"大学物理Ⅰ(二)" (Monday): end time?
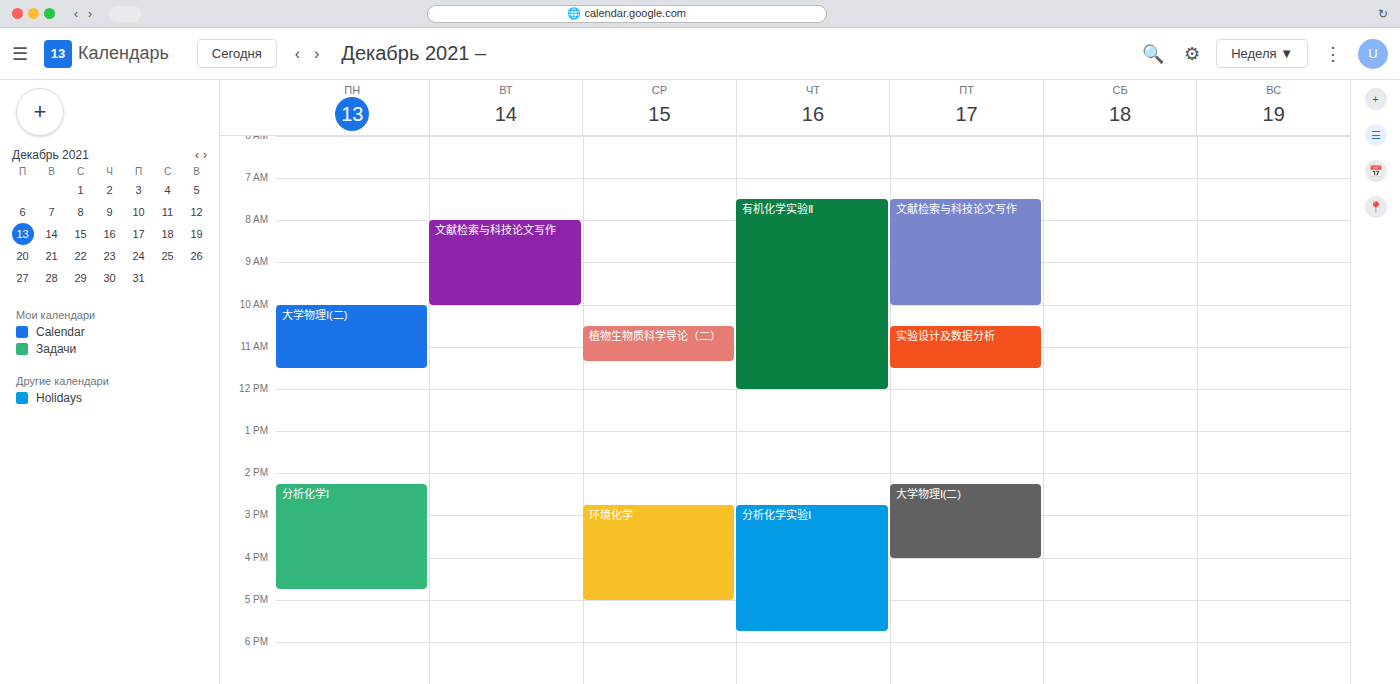
11:30 AM